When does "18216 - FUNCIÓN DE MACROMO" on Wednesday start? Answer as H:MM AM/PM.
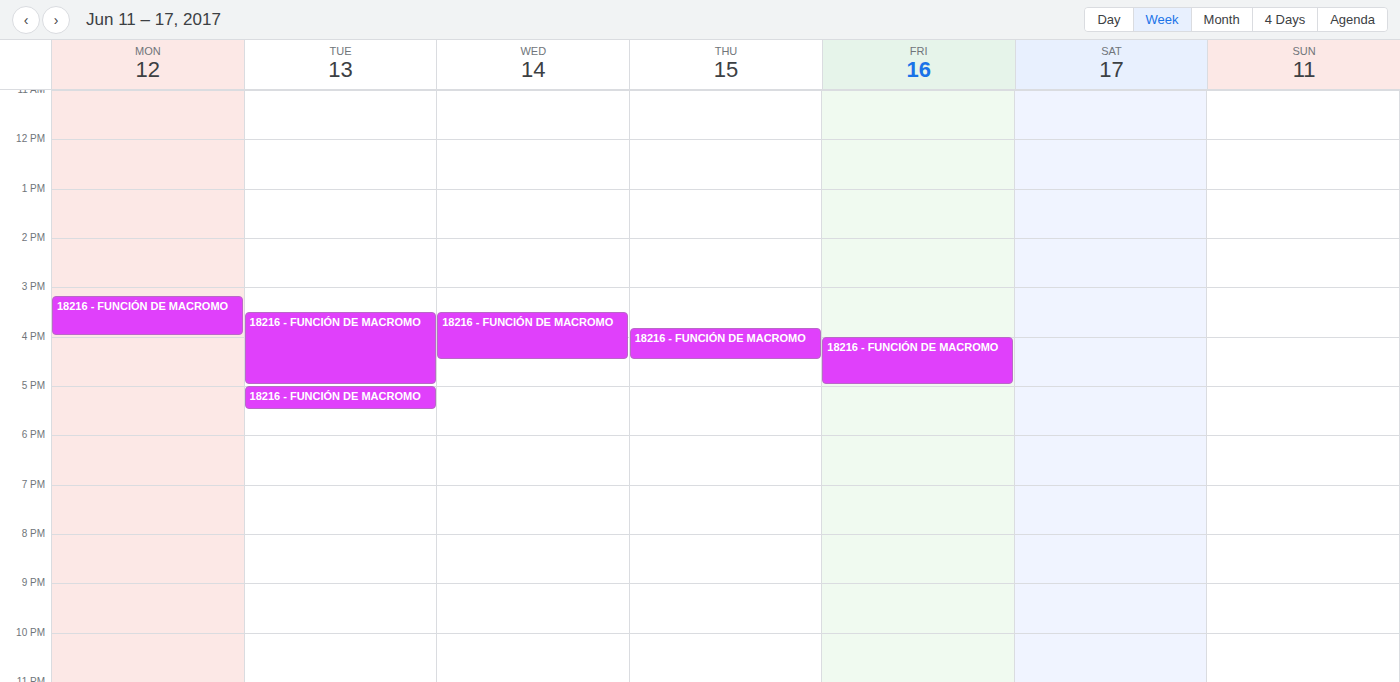
3:30 PM